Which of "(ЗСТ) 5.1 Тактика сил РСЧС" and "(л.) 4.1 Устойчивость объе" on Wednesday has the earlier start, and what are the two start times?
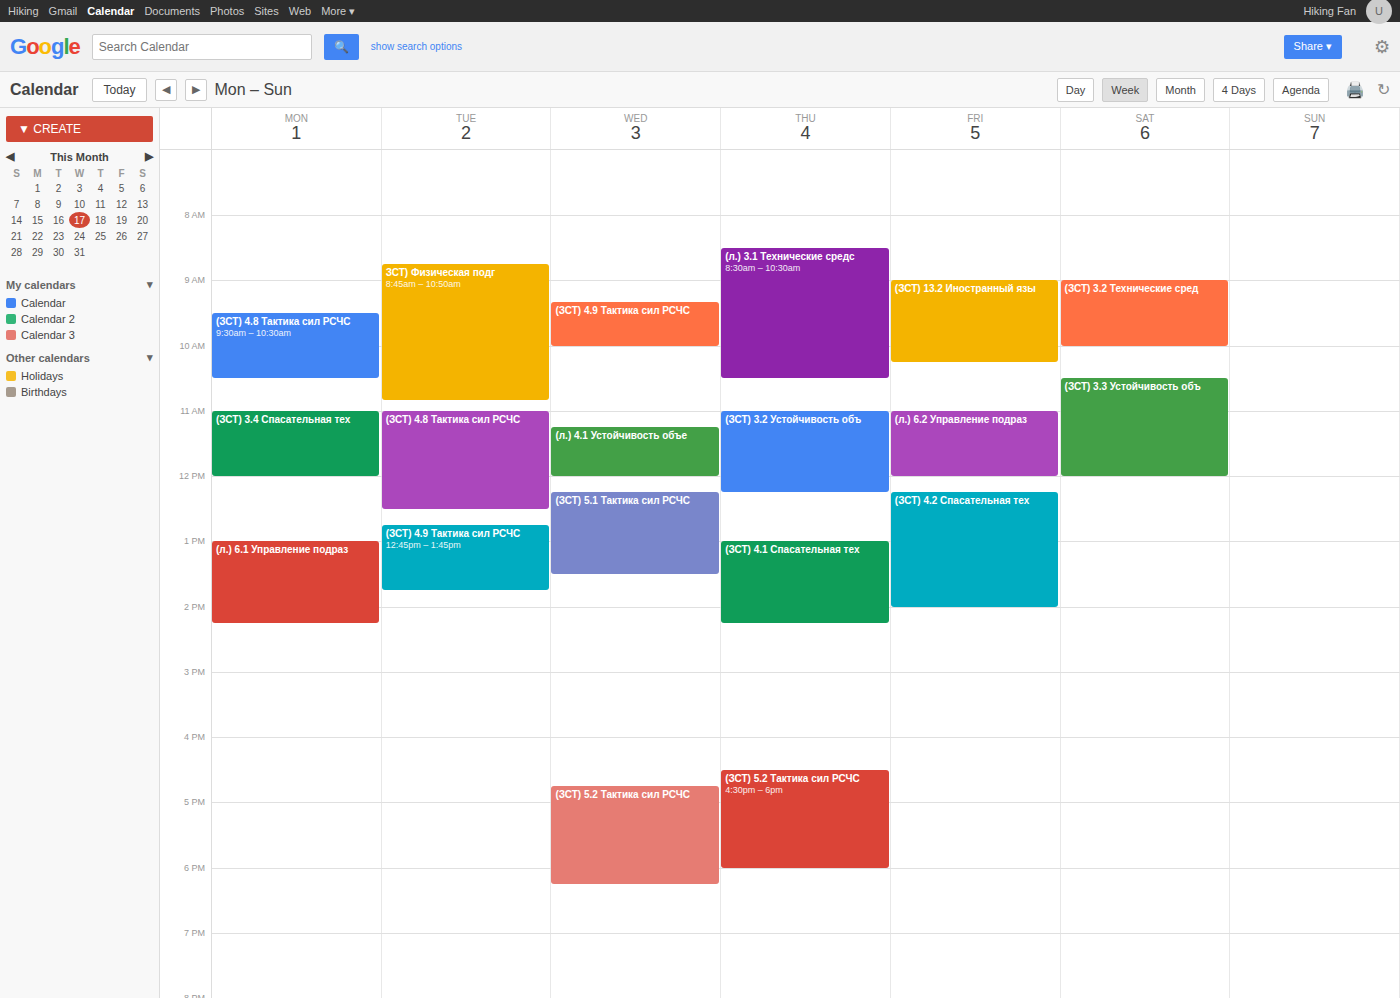
"(л.) 4.1 Устойчивость объе" 11:15 AM; "(ЗСТ) 5.1 Тактика сил РСЧС" 12:15 PM.